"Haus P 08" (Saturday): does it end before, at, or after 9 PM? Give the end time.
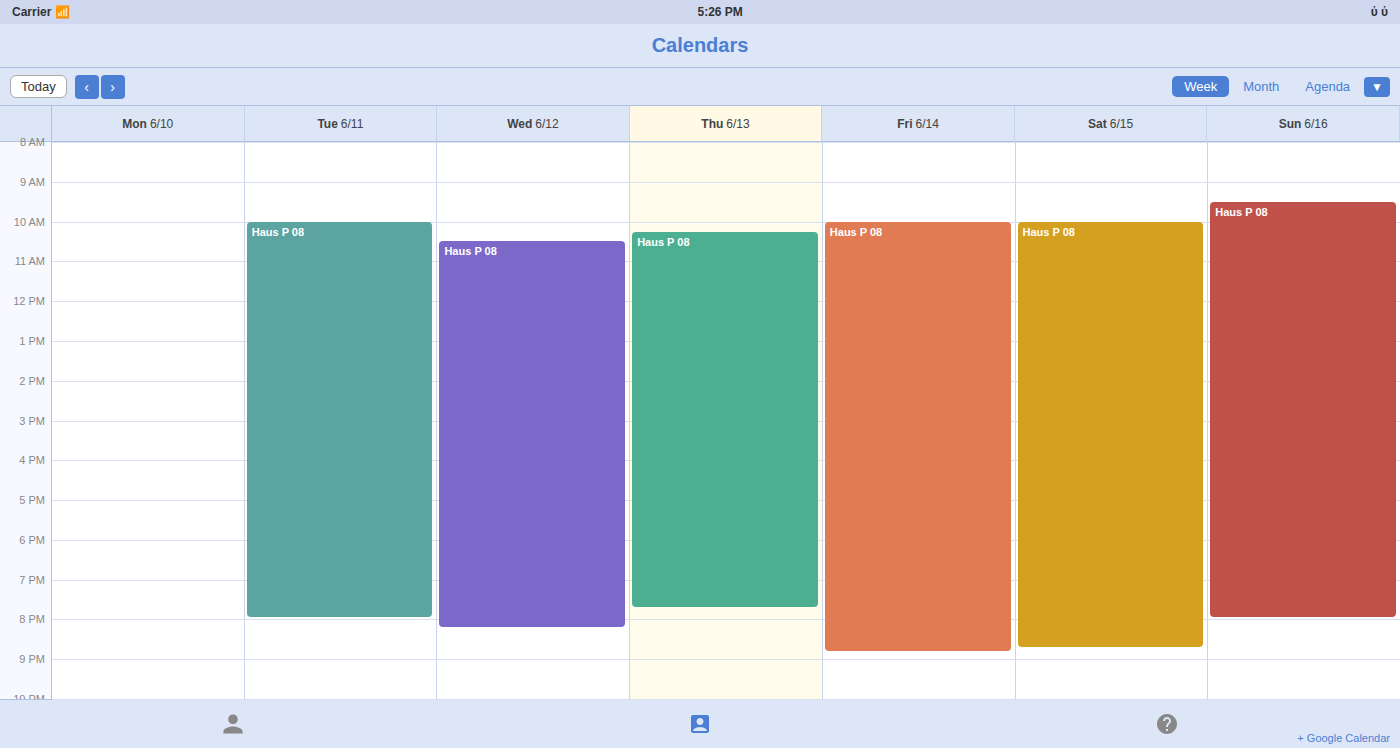
8:45 PM -- before 9 PM, 15 minutes above the 9 PM line.